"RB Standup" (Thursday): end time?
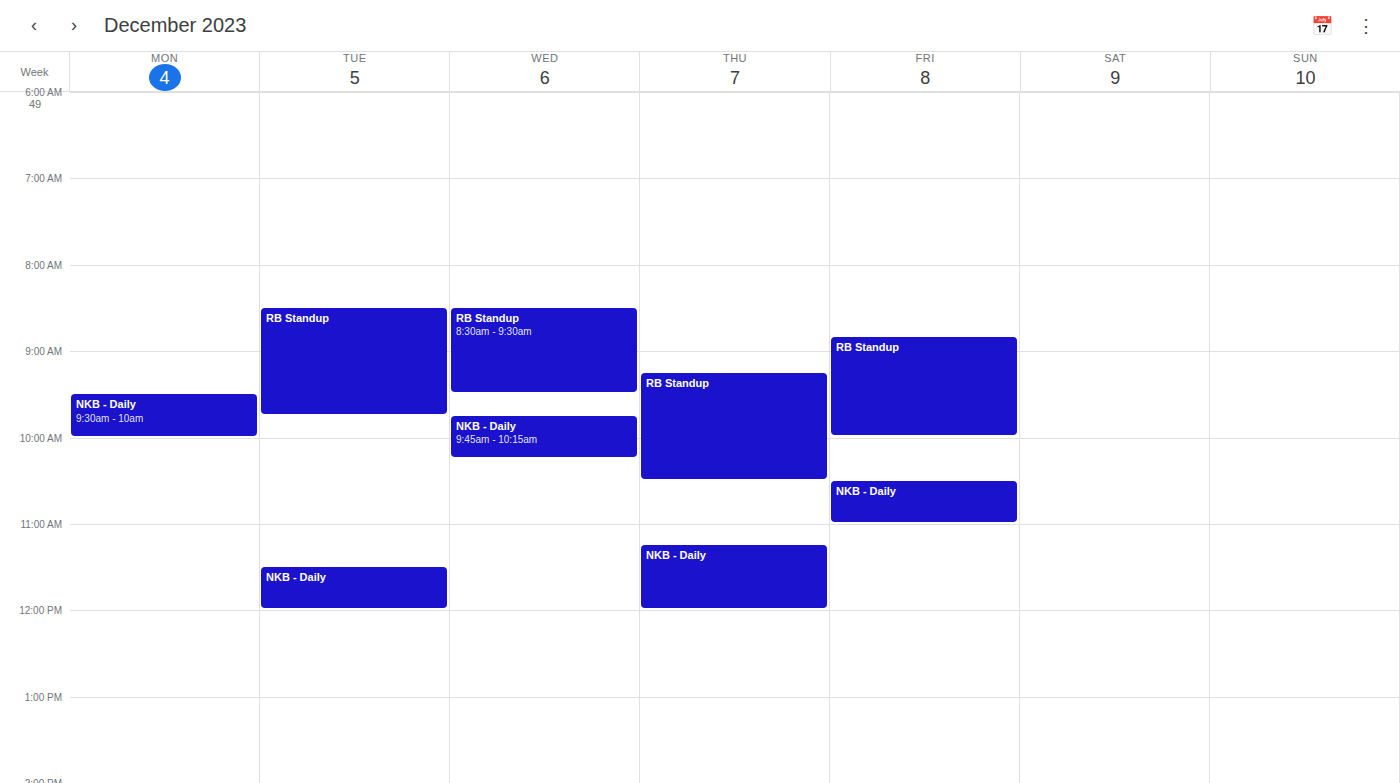
10:30 AM